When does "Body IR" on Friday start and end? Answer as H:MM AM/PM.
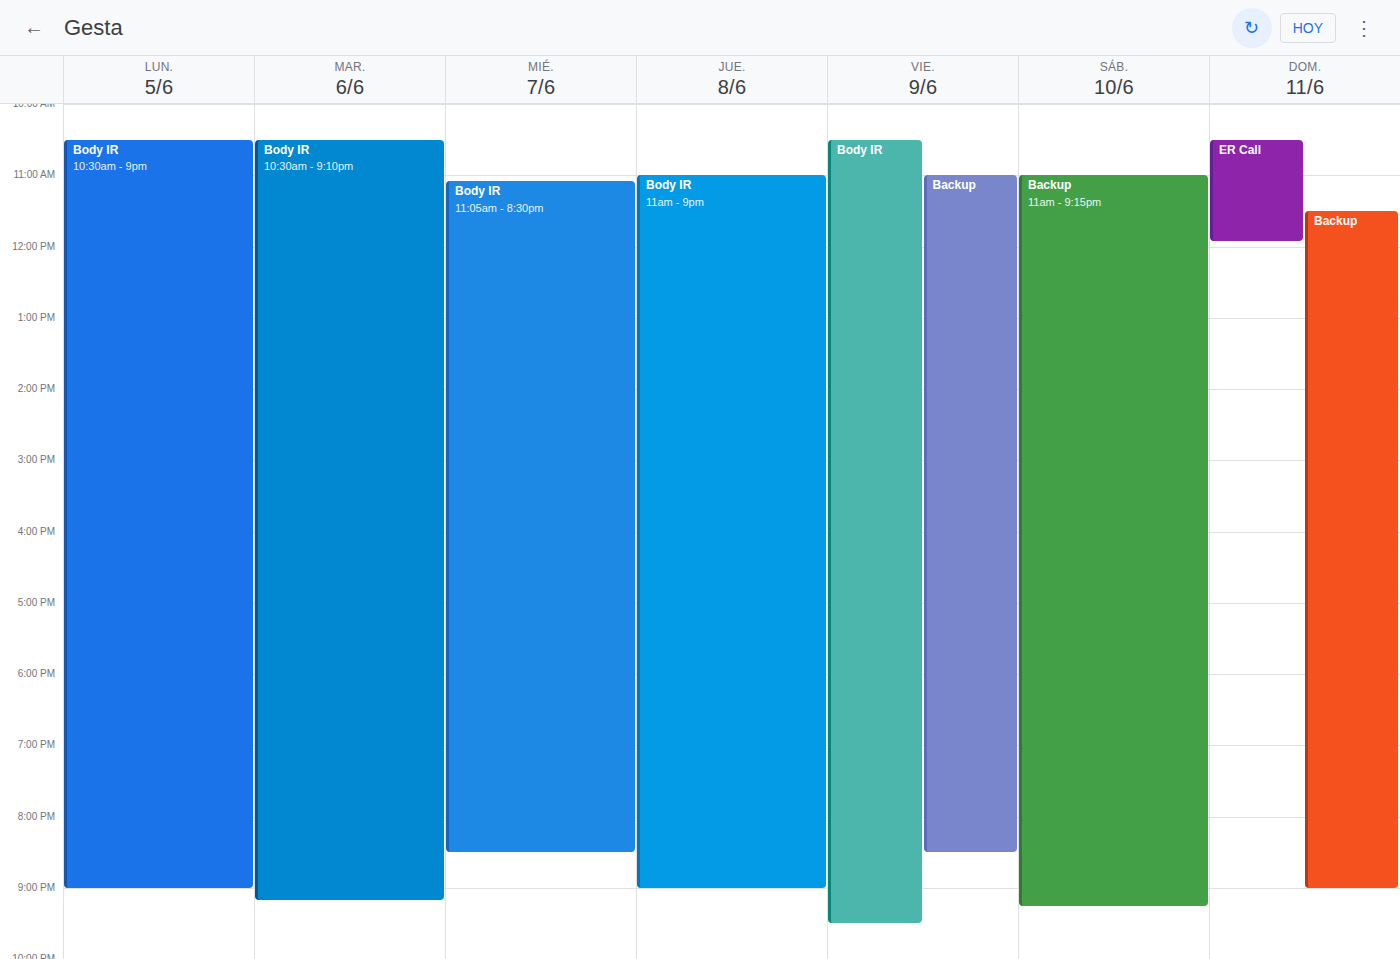
10:30 AM to 9:30 PM